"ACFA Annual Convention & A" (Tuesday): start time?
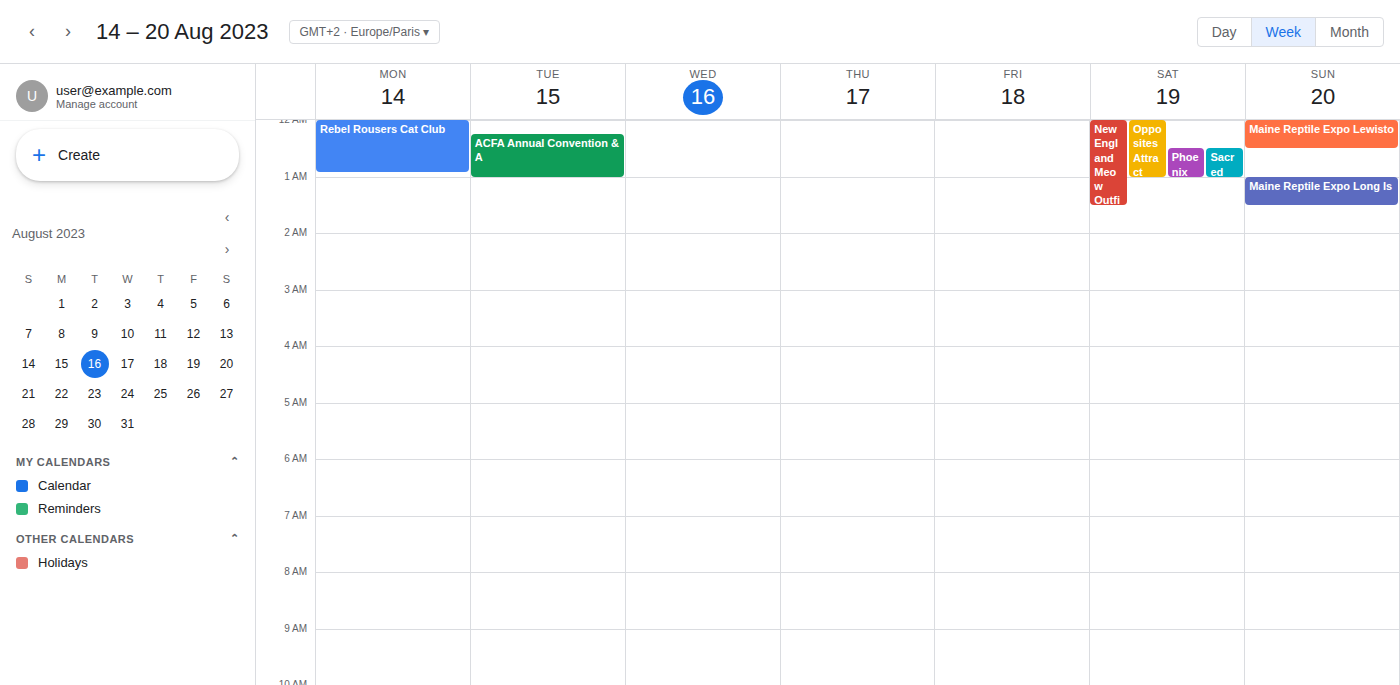
12:15 AM